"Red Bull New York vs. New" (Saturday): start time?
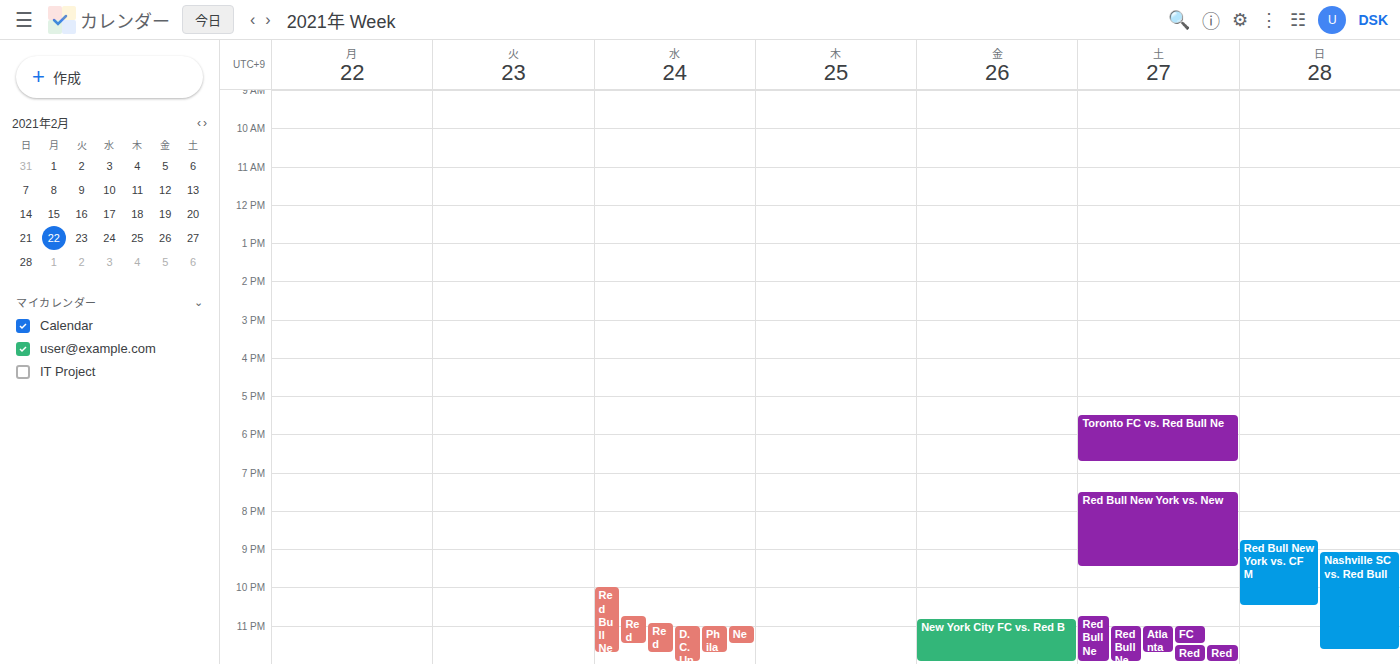
7:30 PM